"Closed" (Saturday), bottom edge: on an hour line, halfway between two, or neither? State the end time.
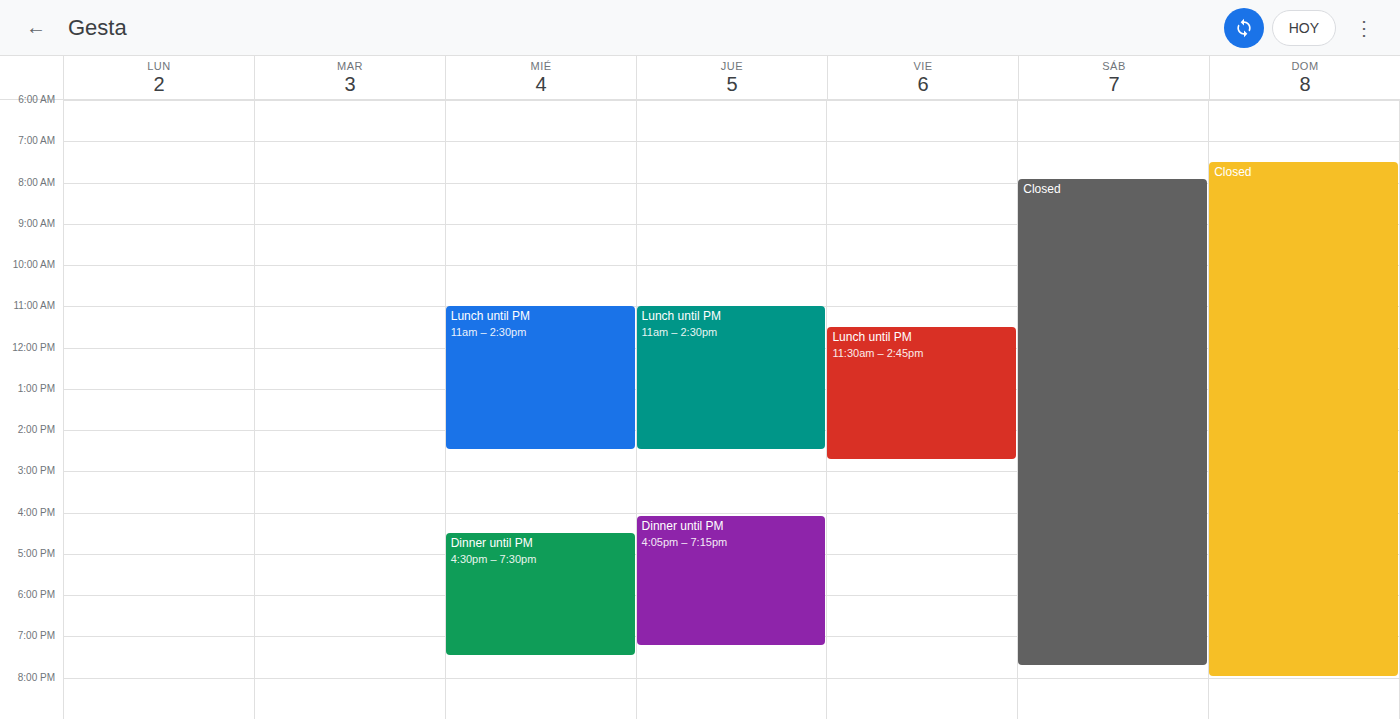
7:45 PM -- neither: three quarters of the way from the 7 PM line to the 8 PM line.